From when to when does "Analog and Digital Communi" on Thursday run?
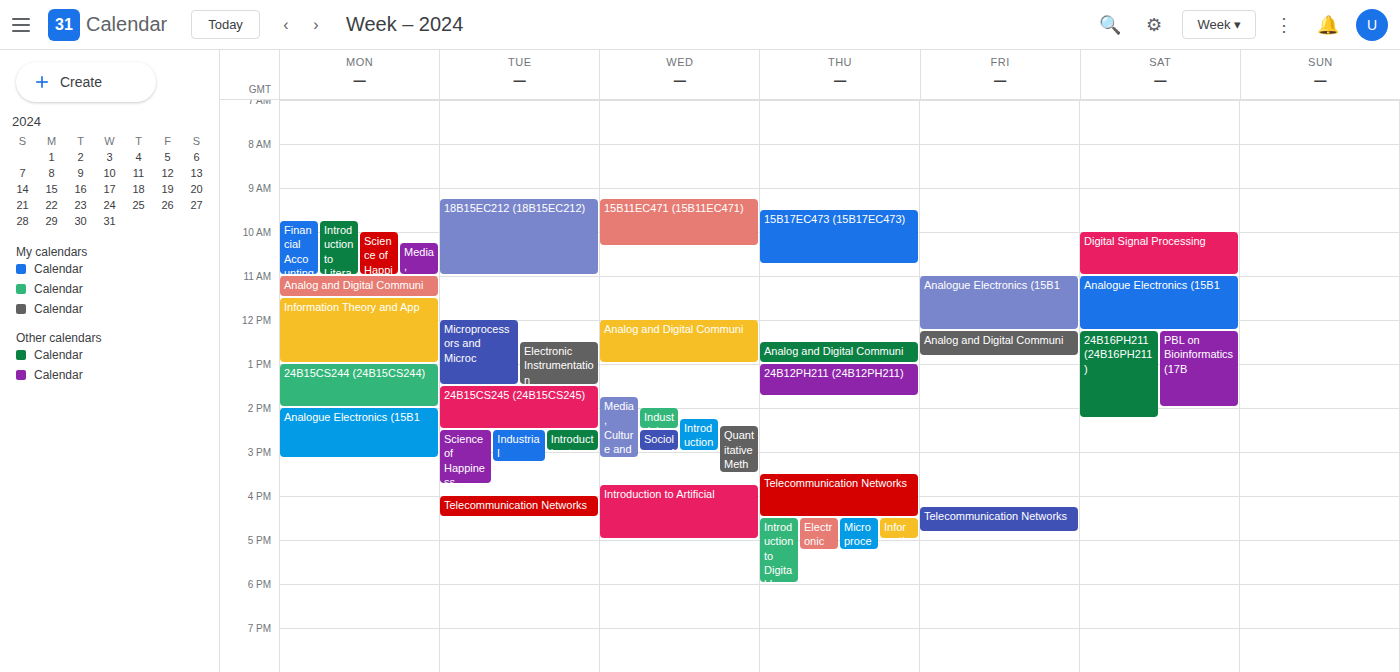
12:30 PM to 1:00 PM